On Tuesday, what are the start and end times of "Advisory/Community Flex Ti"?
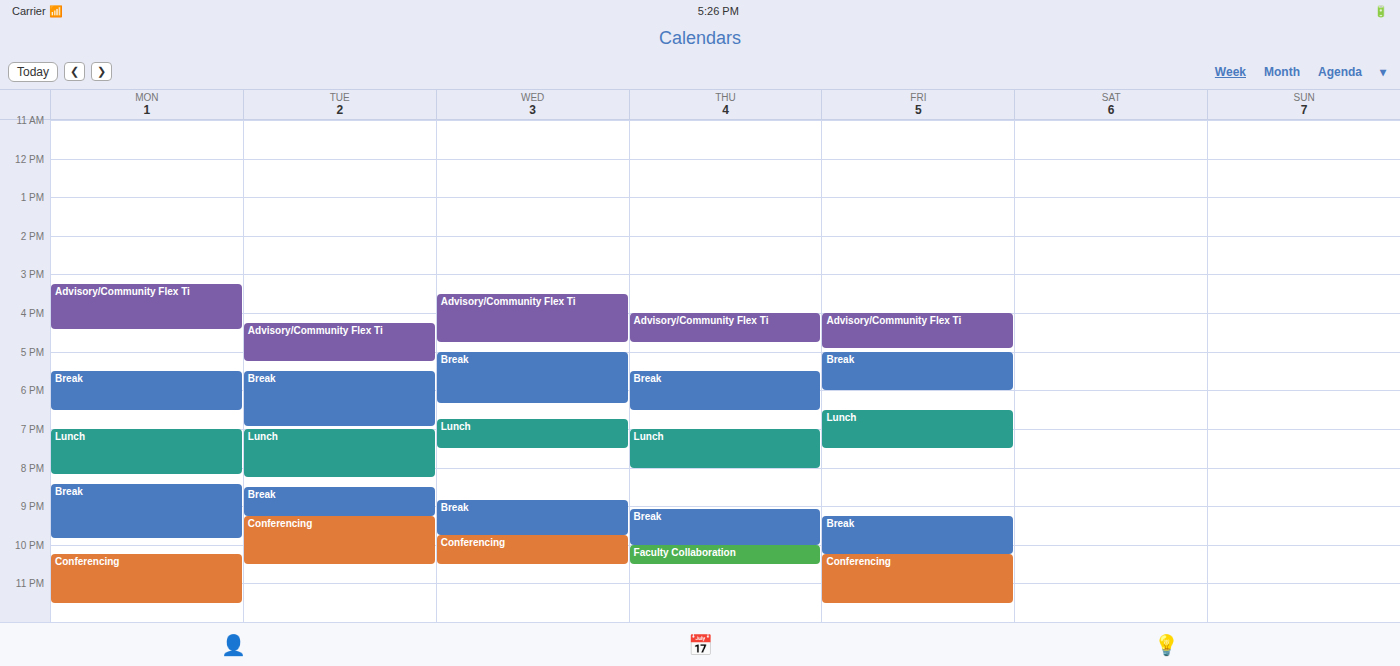
4:15 PM to 5:15 PM